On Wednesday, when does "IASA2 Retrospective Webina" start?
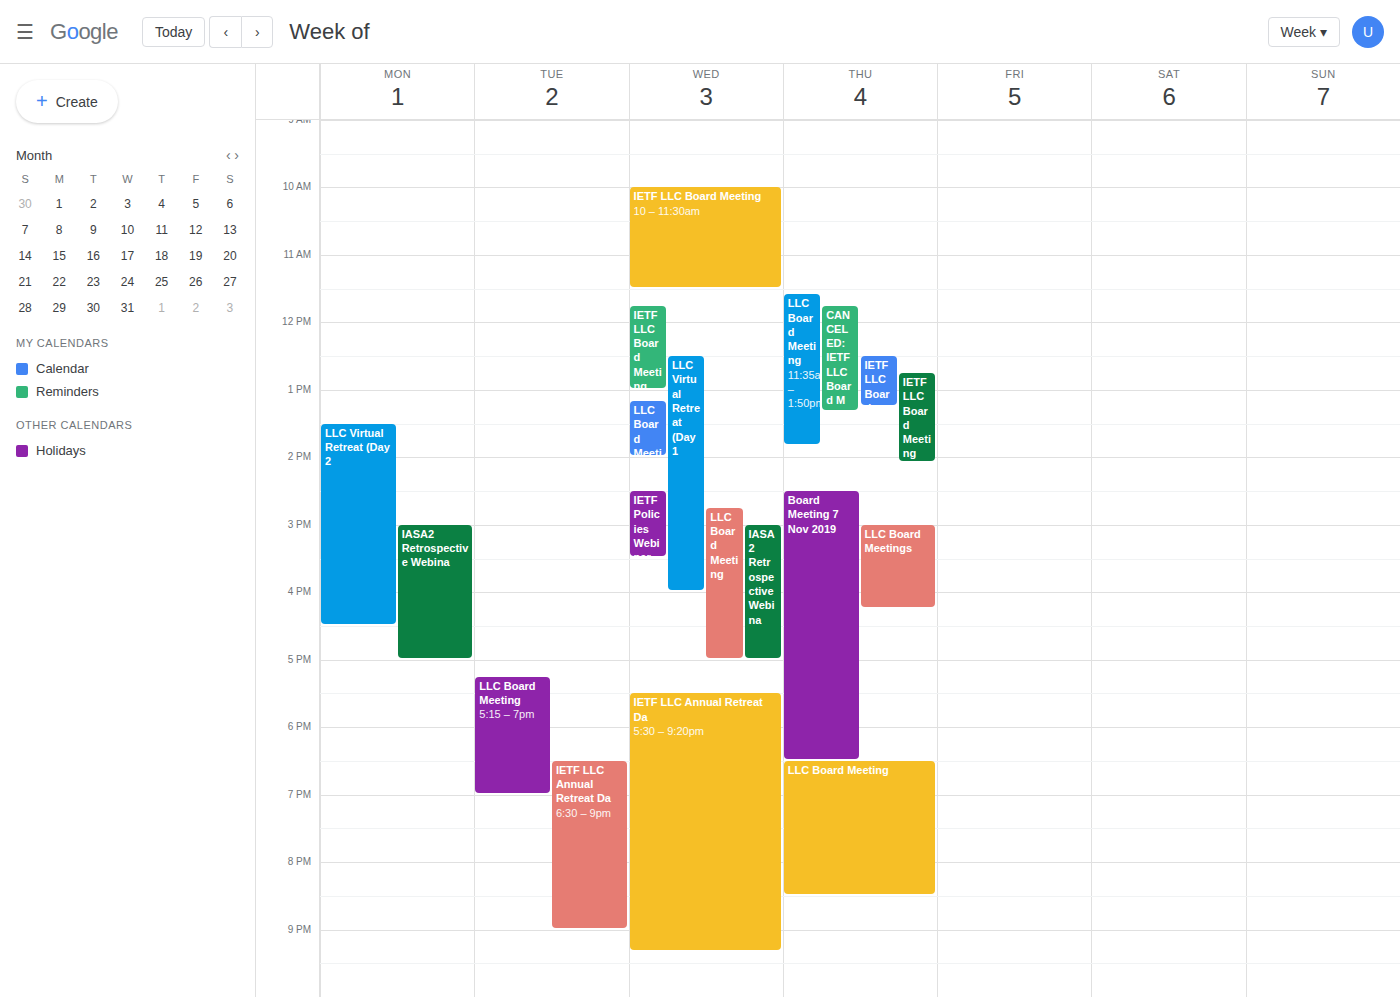
3:00 PM